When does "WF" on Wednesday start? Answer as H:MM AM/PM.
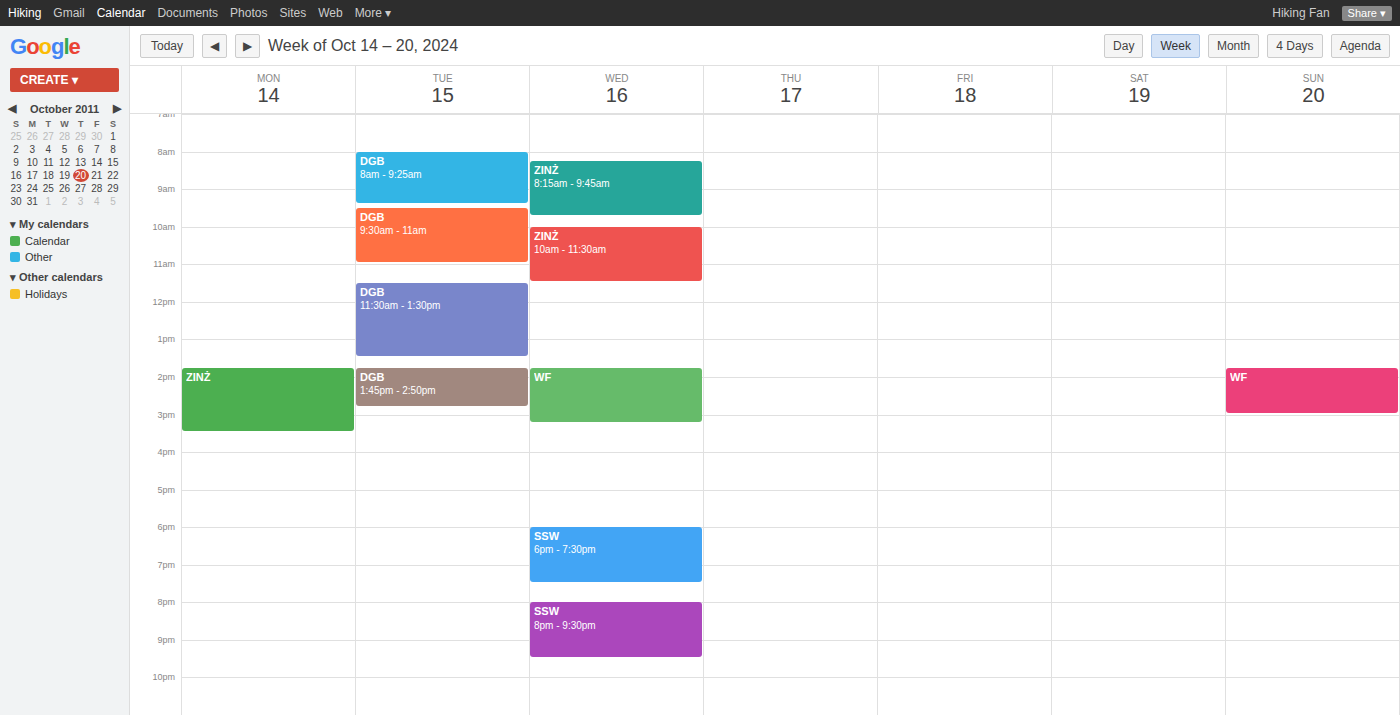
1:45 PM